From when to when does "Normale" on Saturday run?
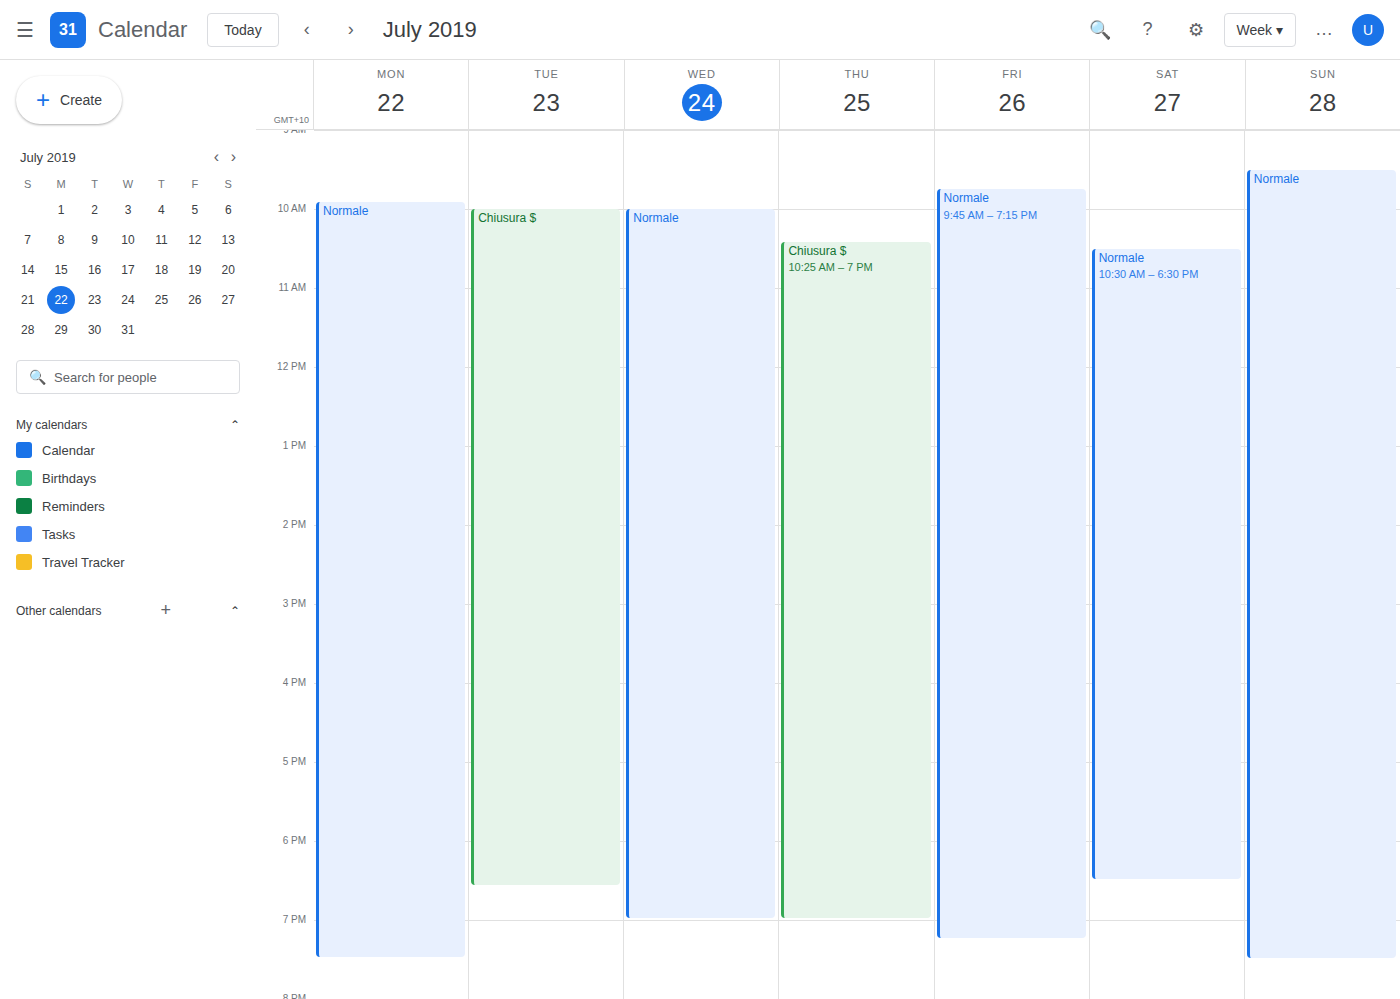
10:30 AM to 6:30 PM